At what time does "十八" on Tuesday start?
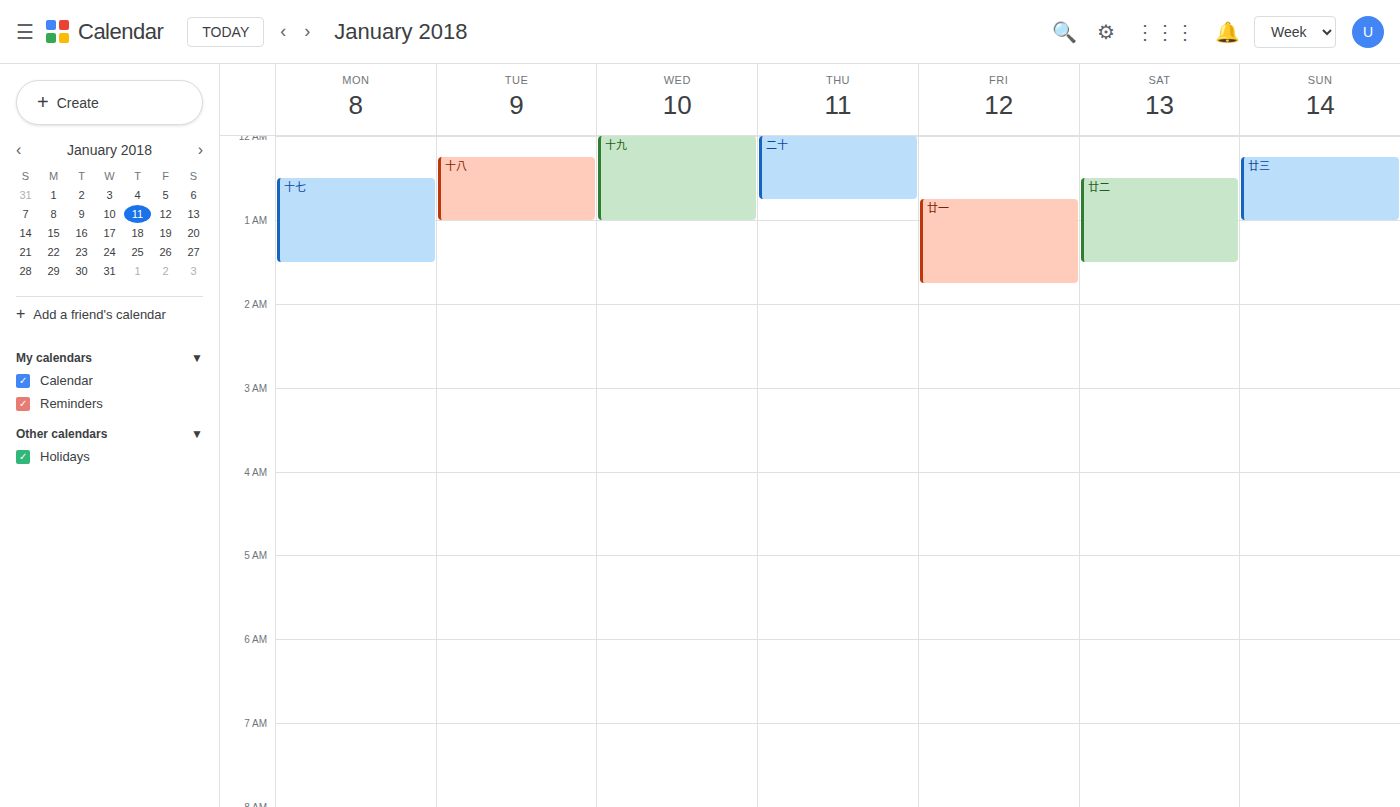
12:15 AM